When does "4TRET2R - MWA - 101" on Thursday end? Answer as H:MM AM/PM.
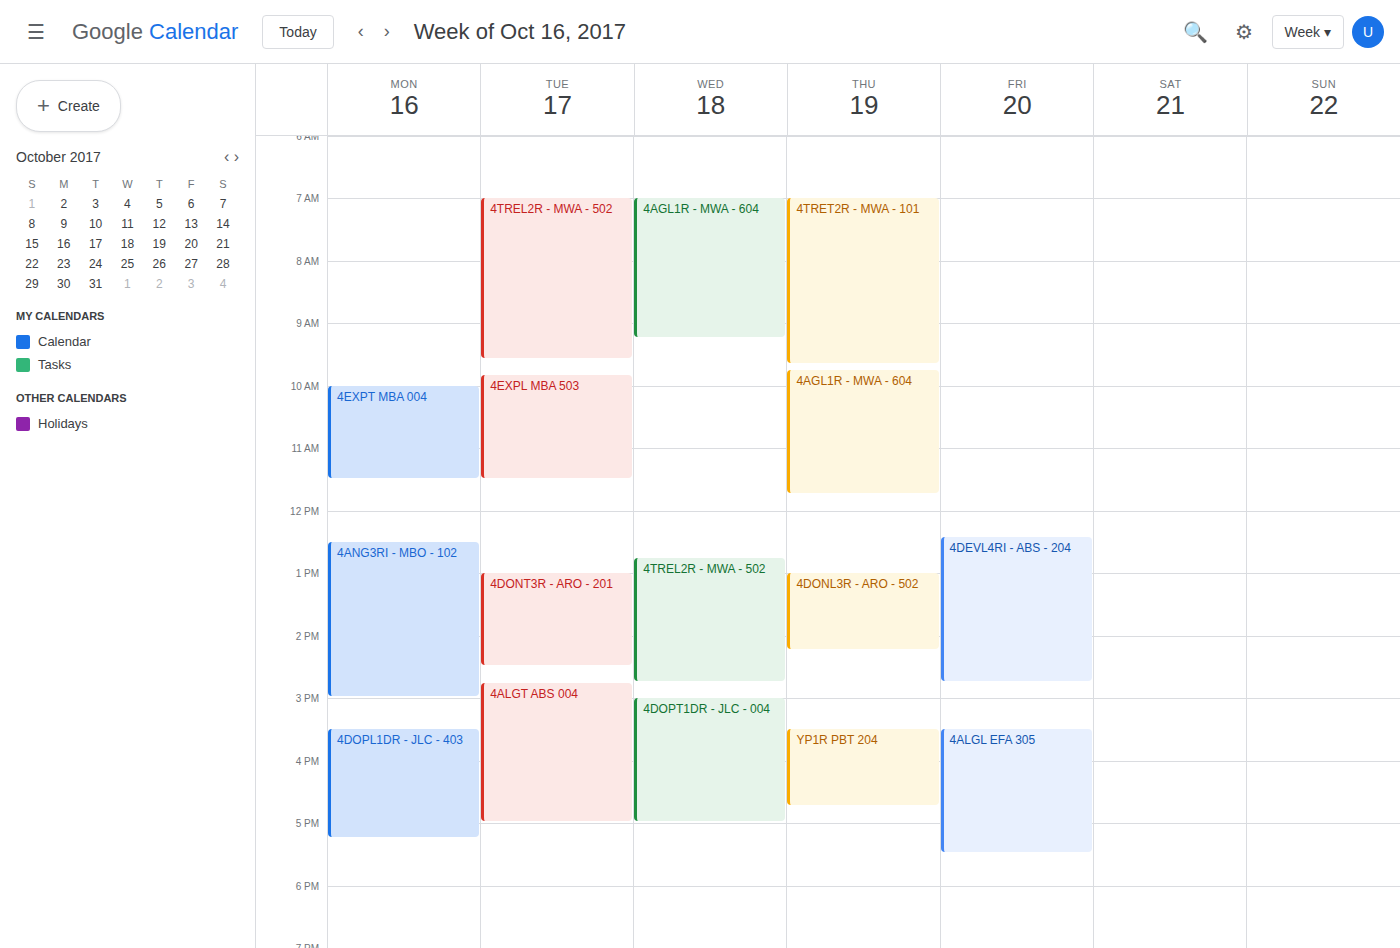
9:40 AM